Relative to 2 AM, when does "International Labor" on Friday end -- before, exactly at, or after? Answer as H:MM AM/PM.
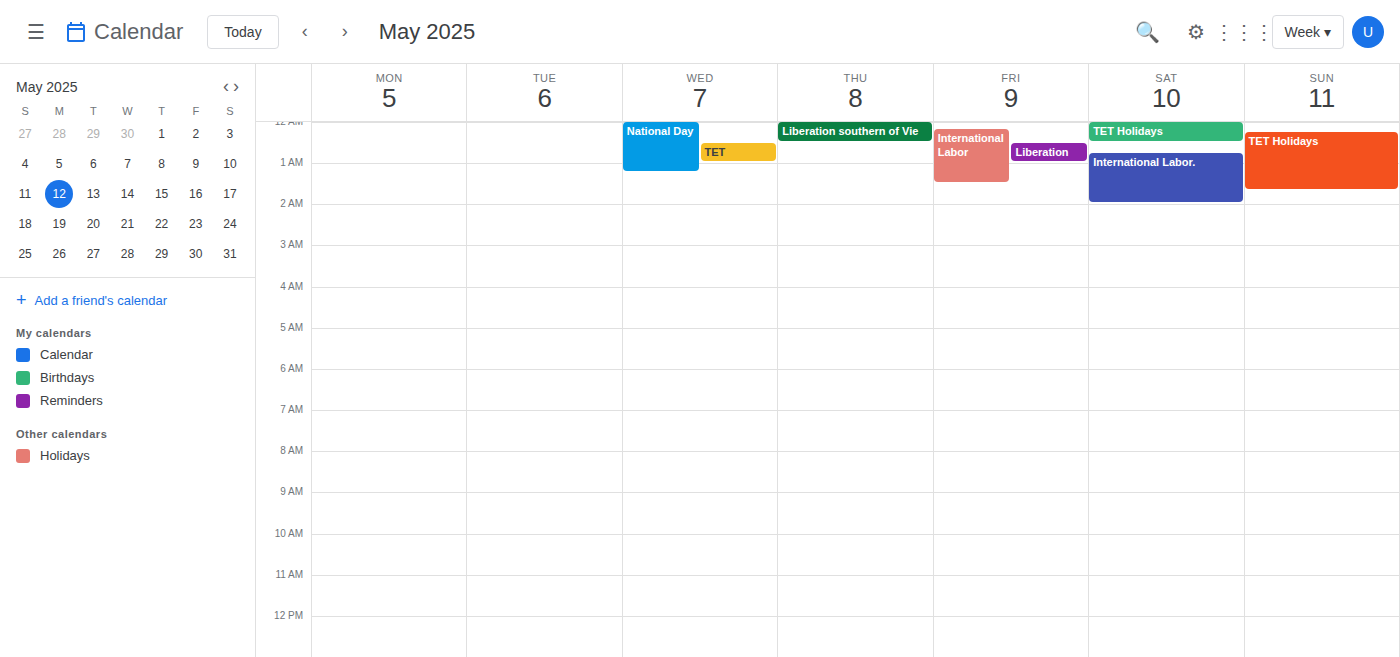
1:30 AM -- before 2 AM, 30 minutes above the 2 AM line.